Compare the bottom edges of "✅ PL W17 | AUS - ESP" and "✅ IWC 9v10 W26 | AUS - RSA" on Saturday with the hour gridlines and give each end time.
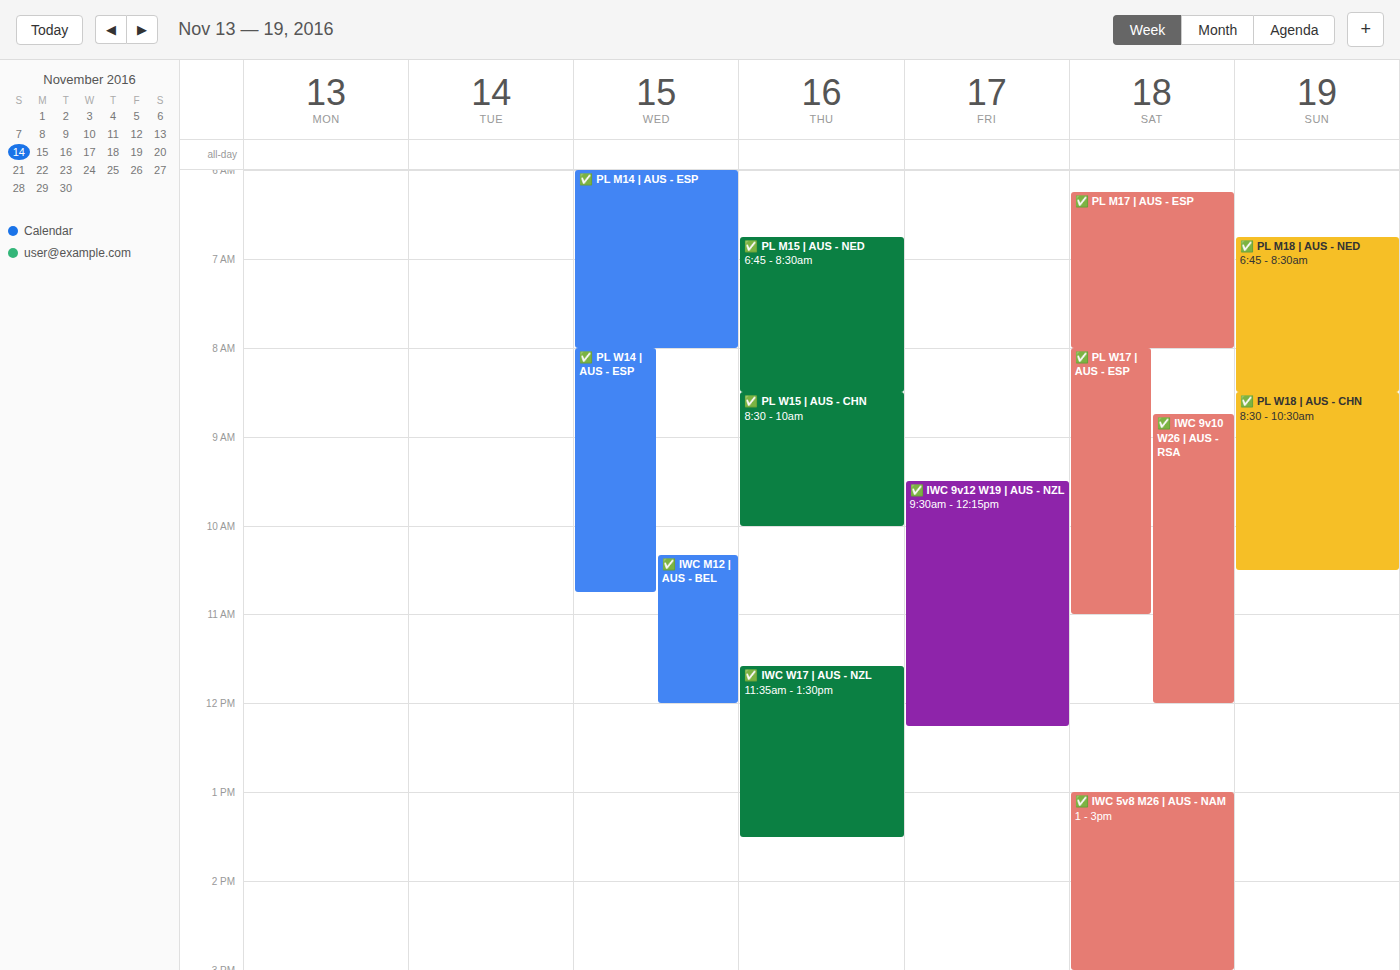
"✅ PL W17 | AUS - ESP": 11:00 AM, exactly on the 11 AM line. "✅ IWC 9v10 W26 | AUS - RSA": 12:00 PM, exactly on the 12 PM line.